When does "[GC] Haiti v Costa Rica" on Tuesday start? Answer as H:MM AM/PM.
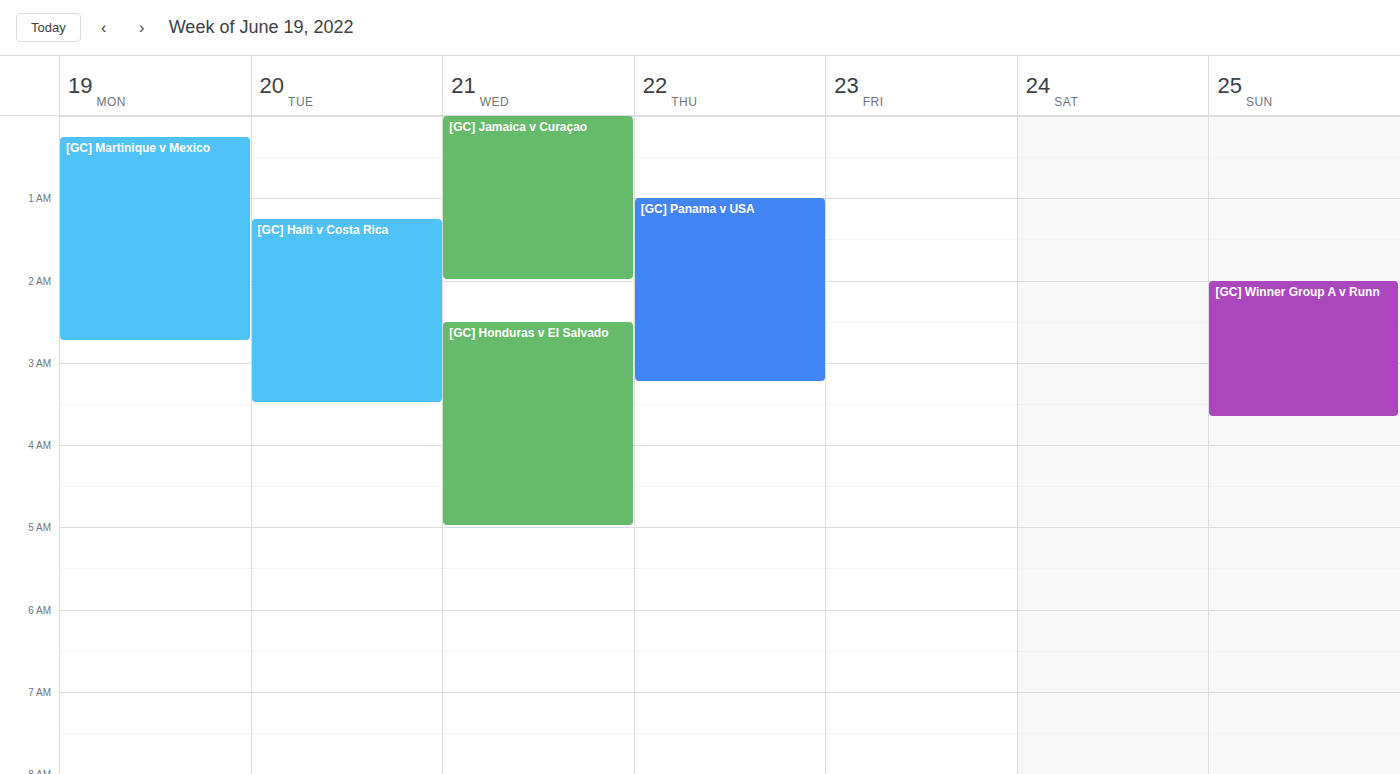
1:15 AM